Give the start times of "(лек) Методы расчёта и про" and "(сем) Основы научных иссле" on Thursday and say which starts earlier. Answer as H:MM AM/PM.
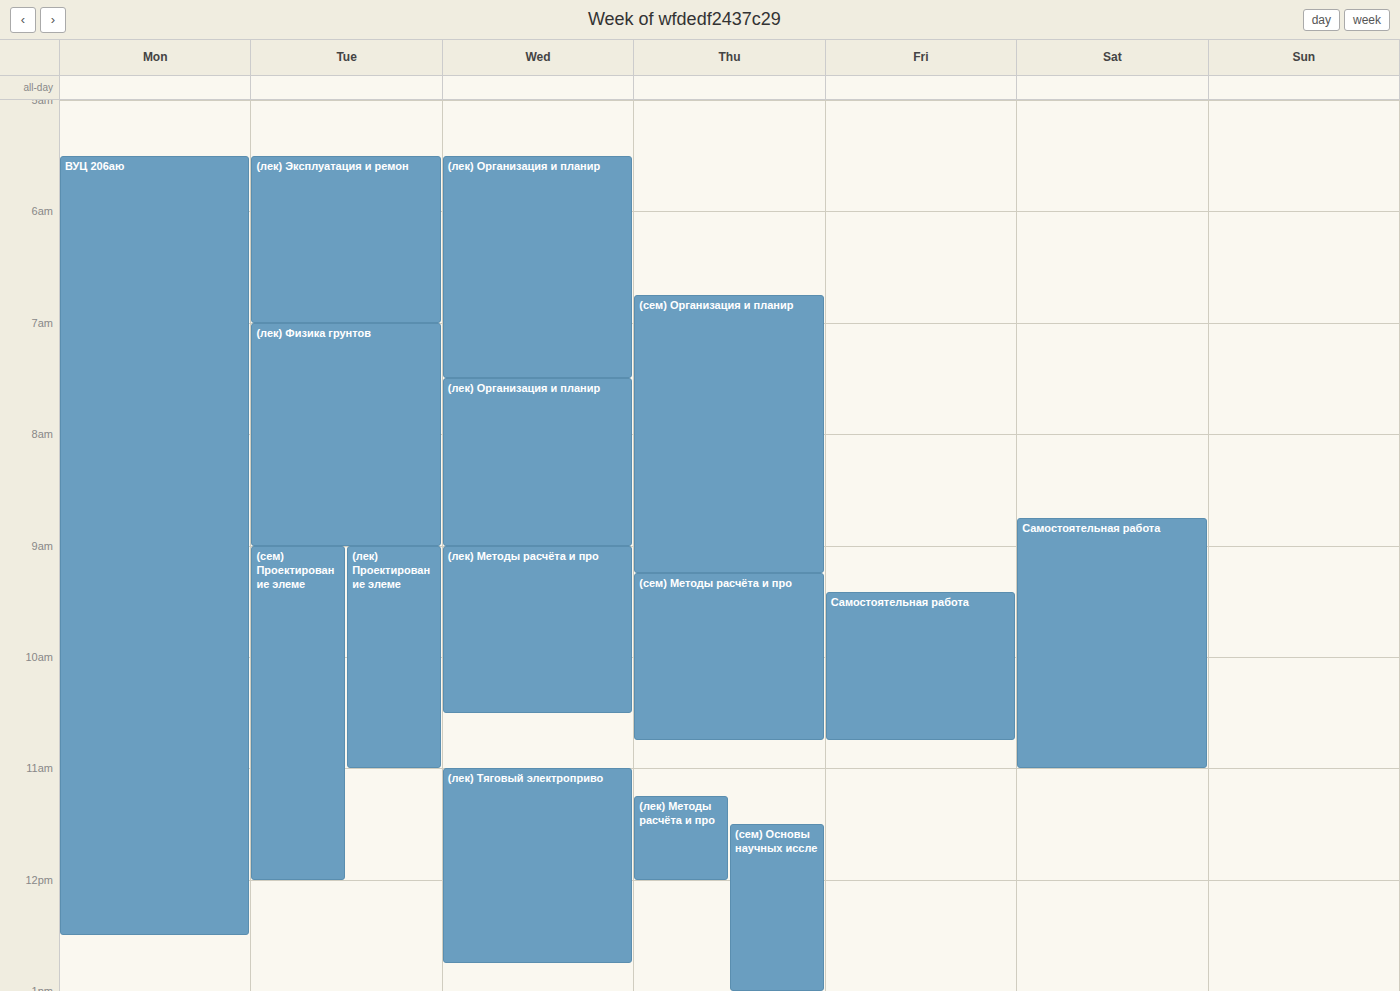
"(лек) Методы расчёта и про" 11:15 AM; "(сем) Основы научных иссле" 11:30 AM.